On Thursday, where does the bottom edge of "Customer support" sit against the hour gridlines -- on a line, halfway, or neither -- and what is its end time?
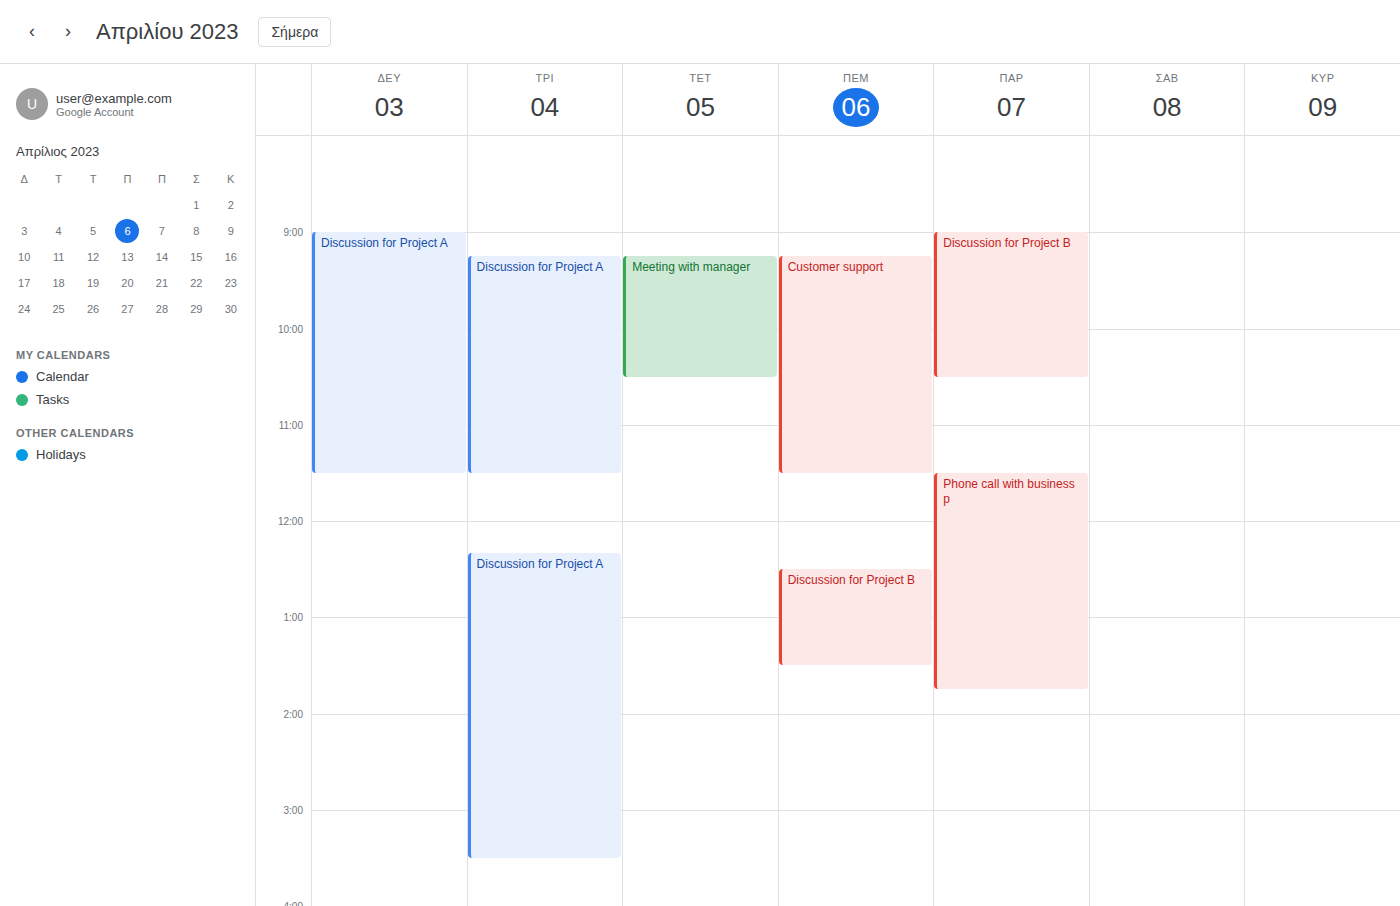
11:30 AM -- halfway between the 11 AM and 12 PM lines.